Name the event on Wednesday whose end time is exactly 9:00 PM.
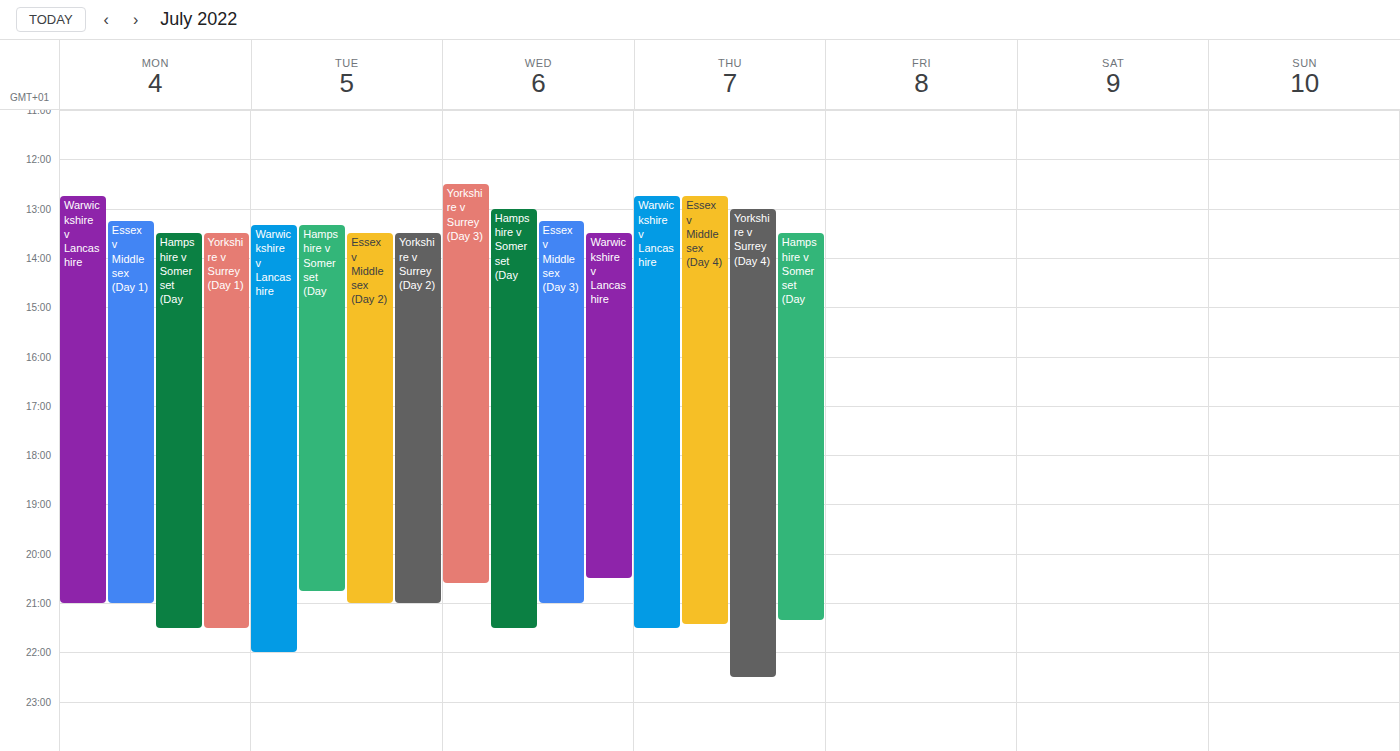
"Essex v Middlesex (Day 3)"